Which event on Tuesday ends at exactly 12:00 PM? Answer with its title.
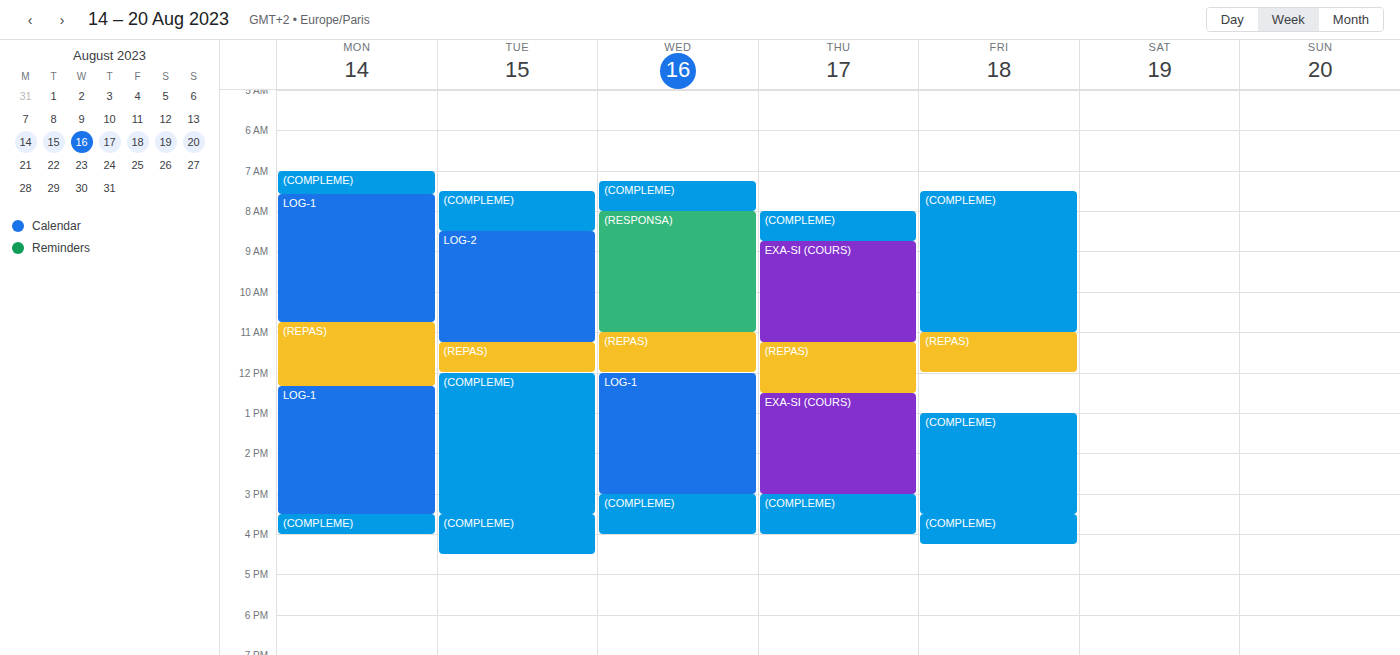
"(REPAS)"